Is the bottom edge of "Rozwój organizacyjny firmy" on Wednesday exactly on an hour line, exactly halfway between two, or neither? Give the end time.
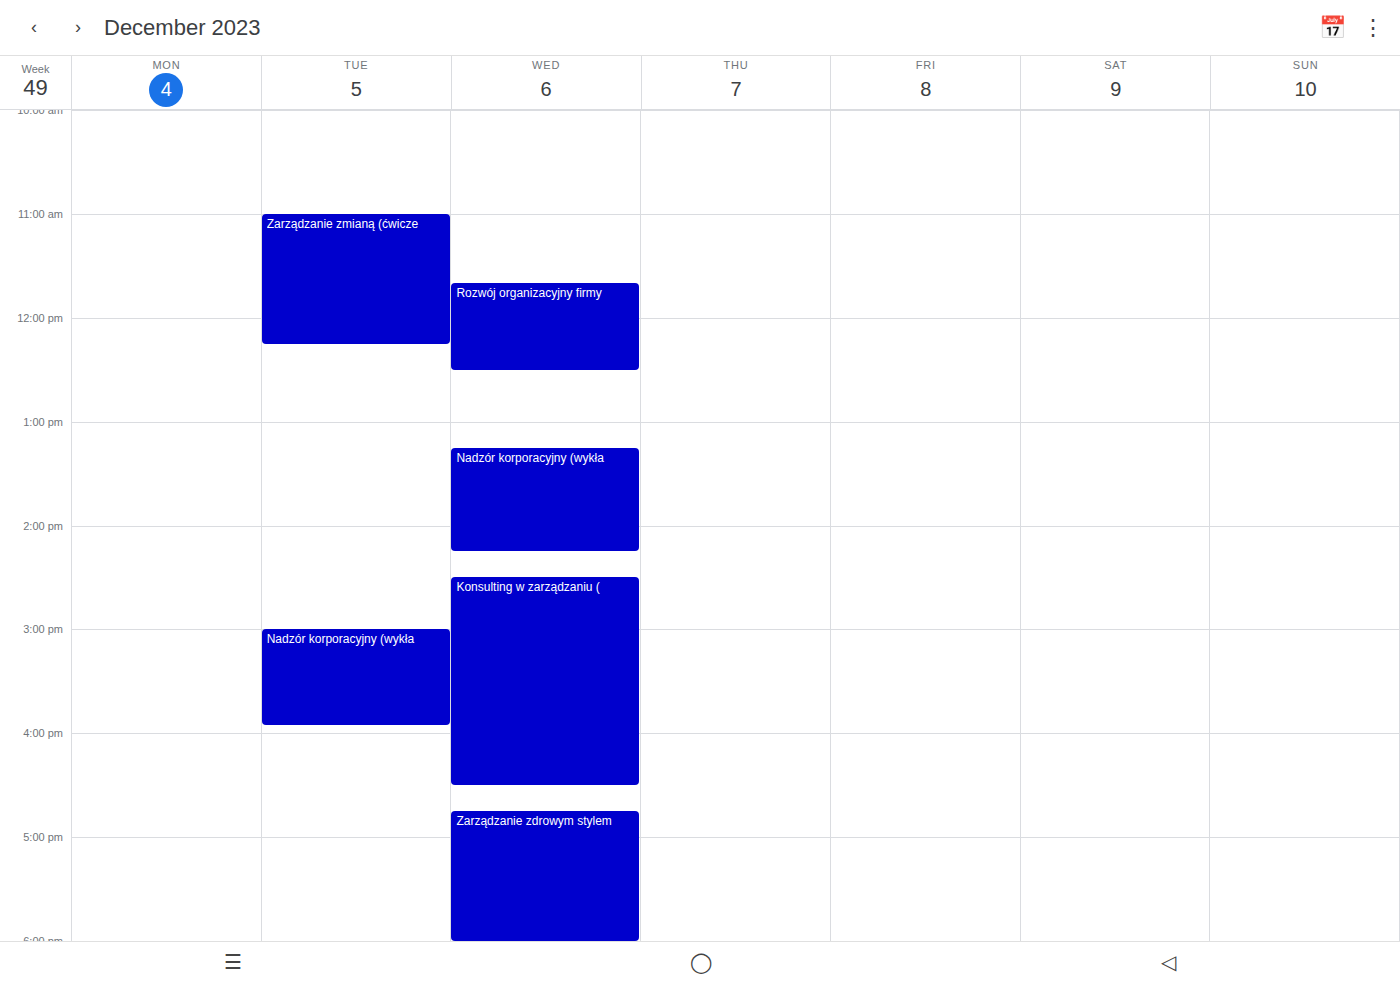
12:30 PM -- halfway between the 12 PM and 1 PM lines.